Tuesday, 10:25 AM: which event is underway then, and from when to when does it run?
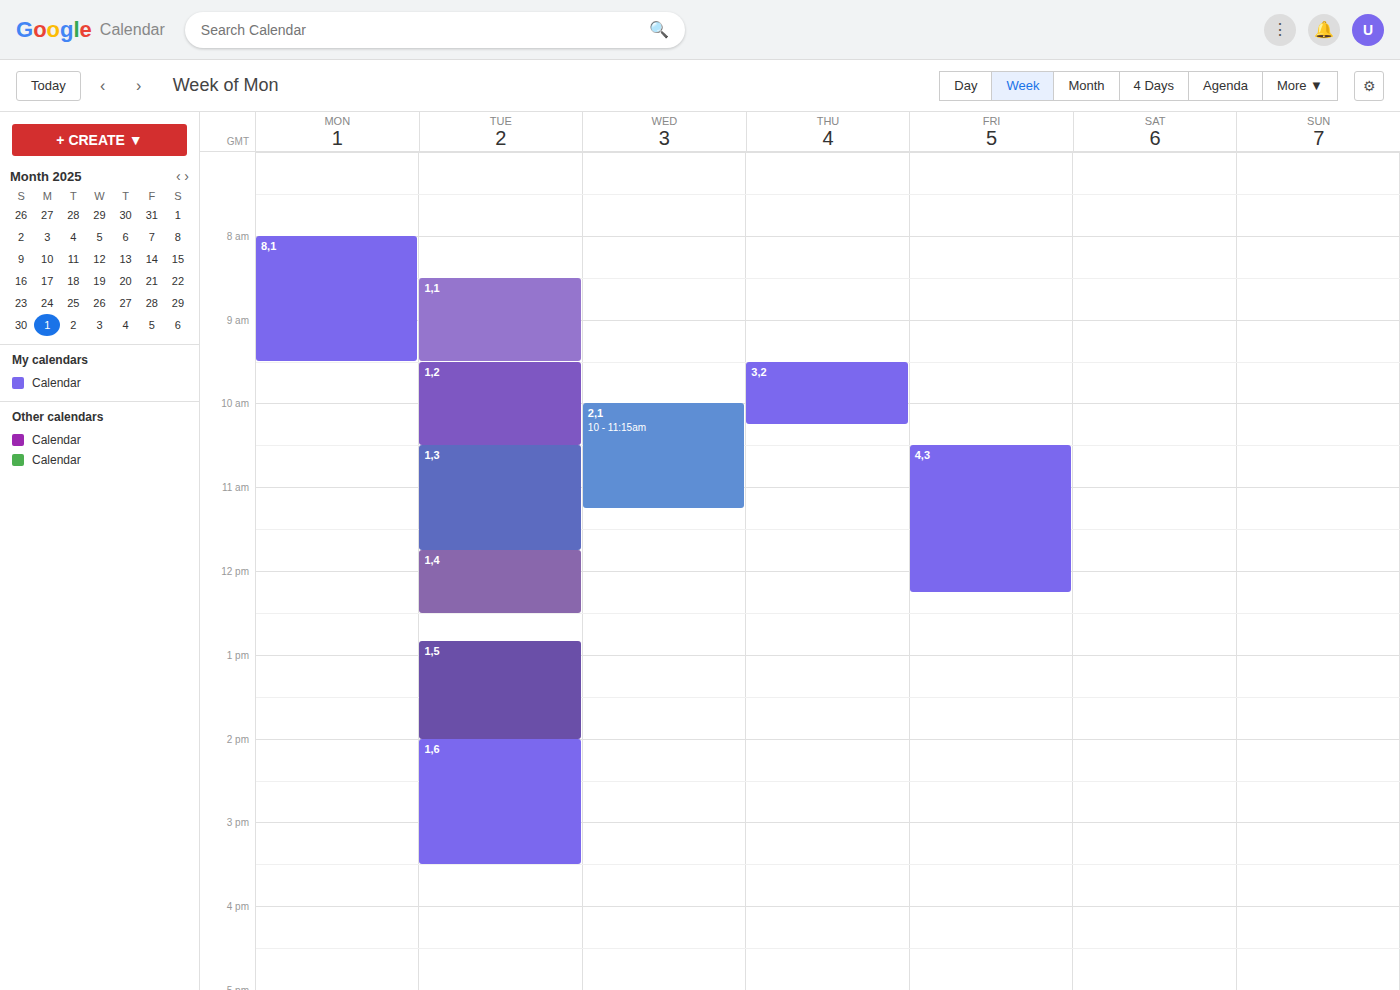
"1,2", 9:30 AM to 10:30 AM